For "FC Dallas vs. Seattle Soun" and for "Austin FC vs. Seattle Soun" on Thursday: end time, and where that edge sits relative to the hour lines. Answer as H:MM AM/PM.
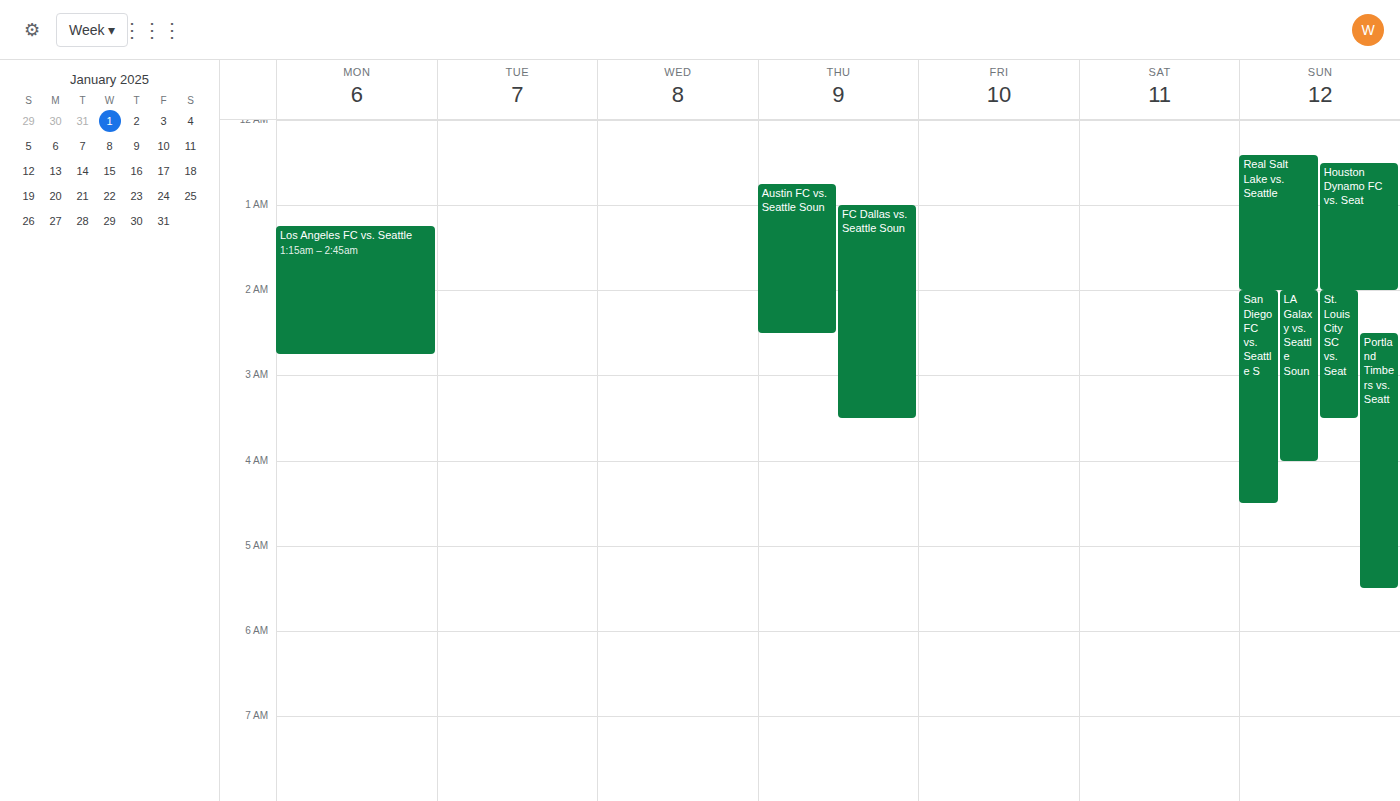
"FC Dallas vs. Seattle Soun": 3:30 AM, halfway between the 3 AM and 4 AM lines. "Austin FC vs. Seattle Soun": 2:30 AM, halfway between the 2 AM and 3 AM lines.